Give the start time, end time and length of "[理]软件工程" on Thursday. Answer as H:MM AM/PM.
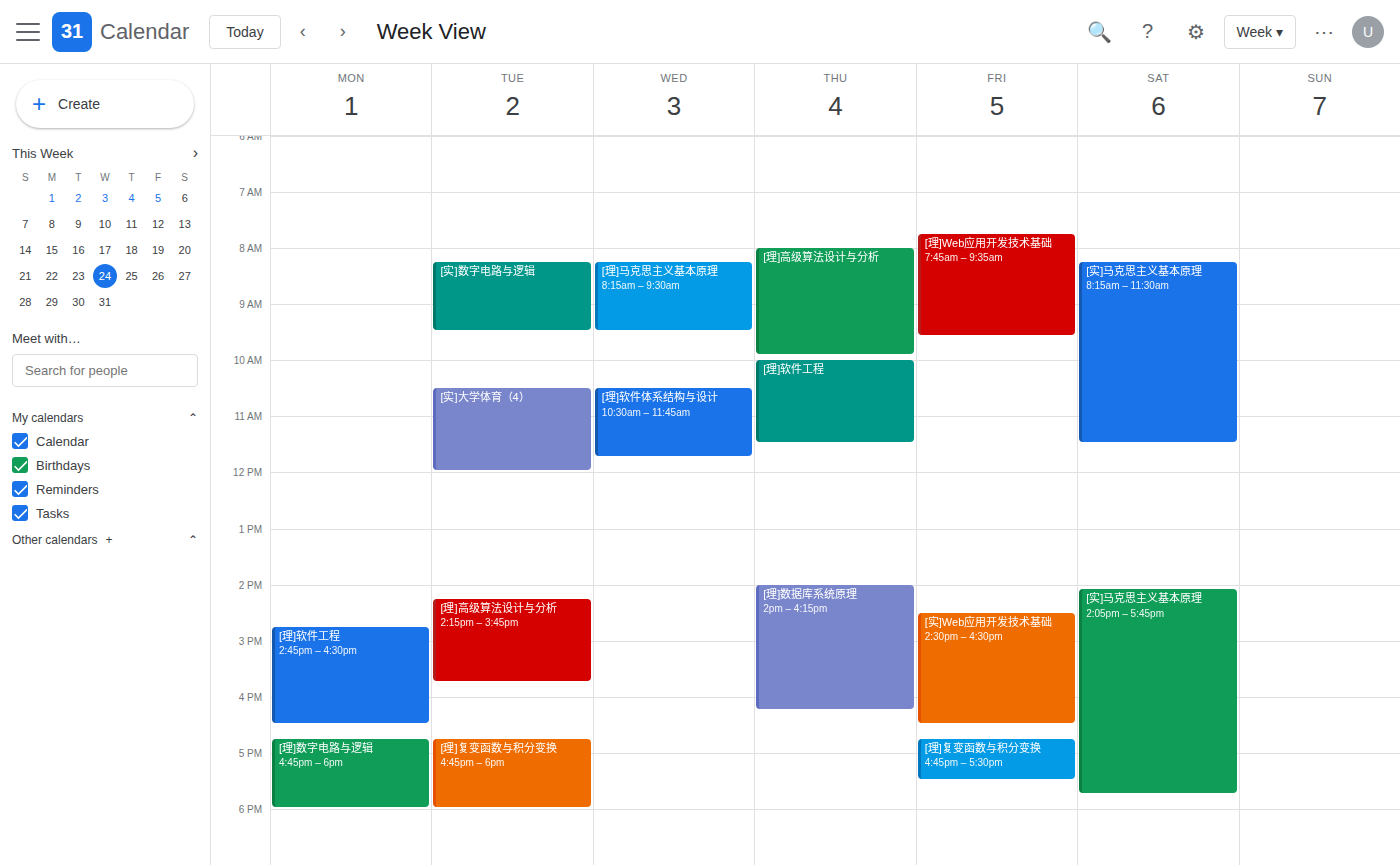
10:00 AM to 11:30 AM, 1 hour 30 minutes